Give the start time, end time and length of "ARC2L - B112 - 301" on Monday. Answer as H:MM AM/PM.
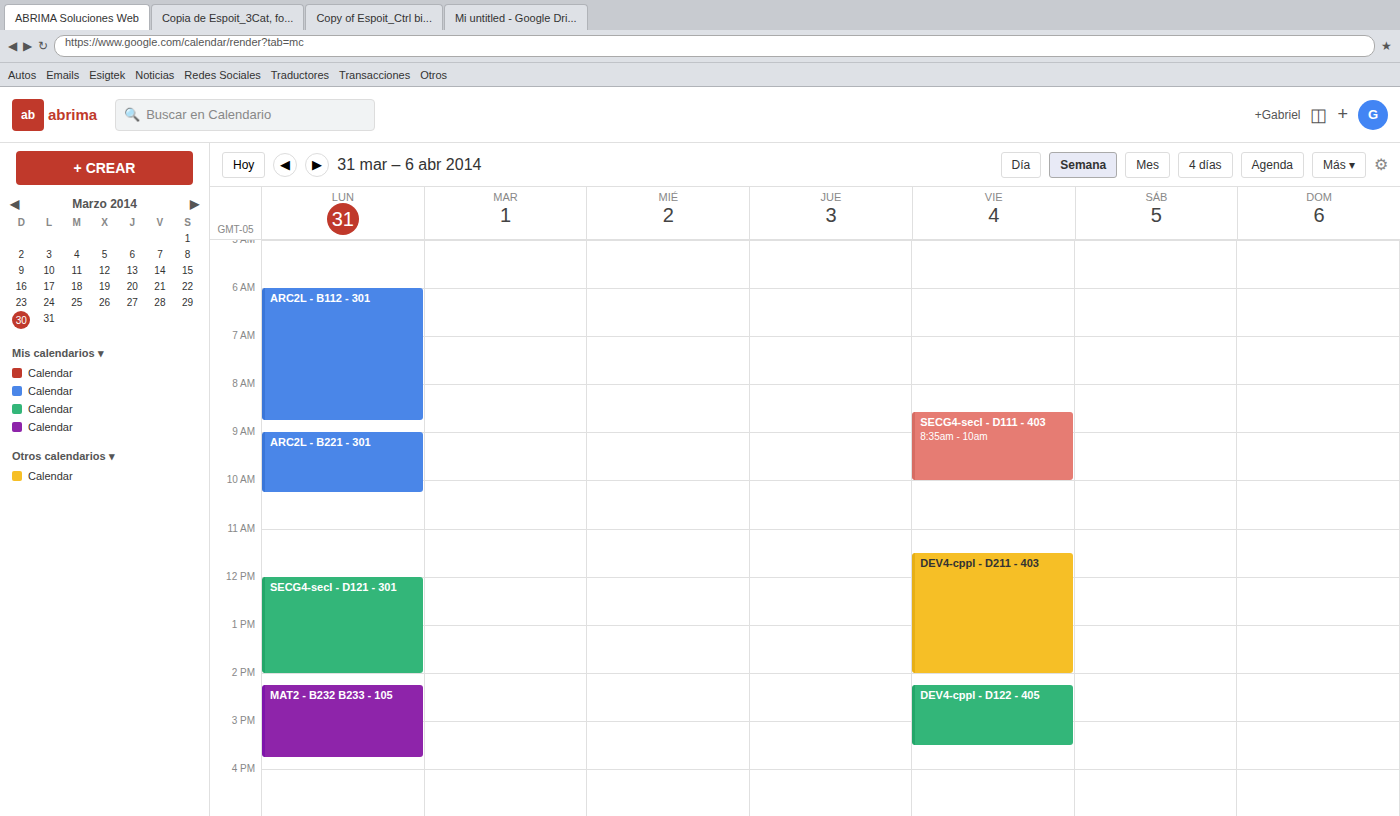
6:00 AM to 8:45 AM, 2 hours 45 minutes